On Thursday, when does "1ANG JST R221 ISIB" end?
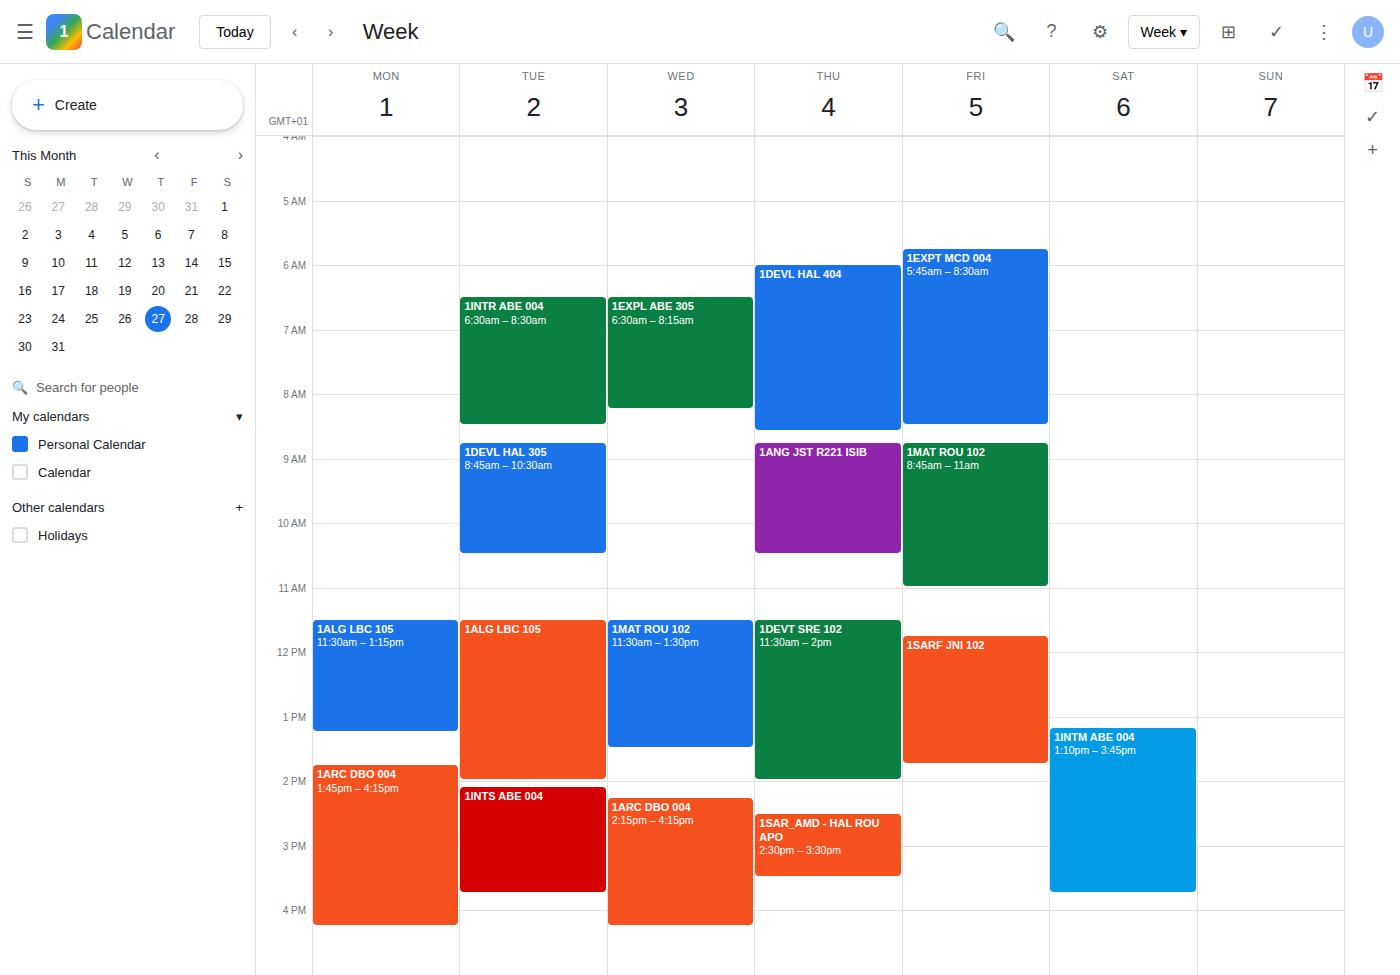
10:30 AM